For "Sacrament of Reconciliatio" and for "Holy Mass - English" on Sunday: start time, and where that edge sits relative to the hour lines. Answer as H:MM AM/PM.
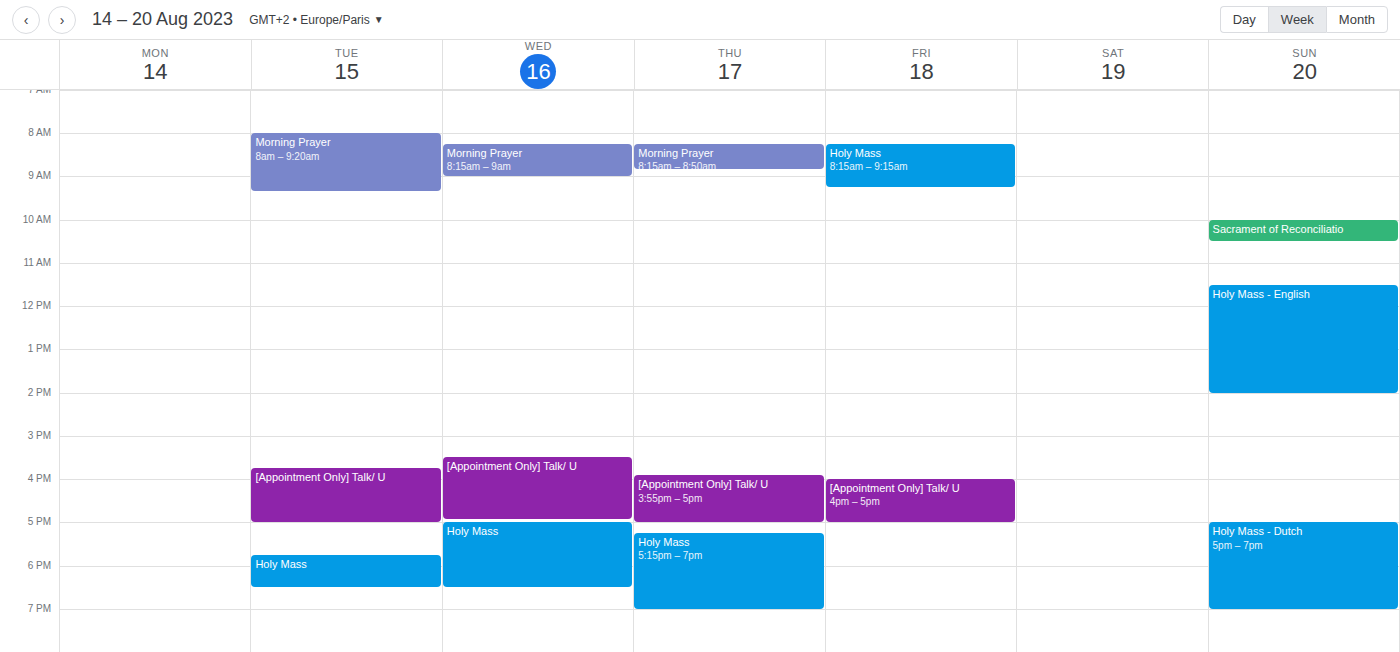
"Sacrament of Reconciliatio": 10:00 AM, exactly on the 10 AM line. "Holy Mass - English": 11:30 AM, halfway between the 11 AM and 12 PM lines.